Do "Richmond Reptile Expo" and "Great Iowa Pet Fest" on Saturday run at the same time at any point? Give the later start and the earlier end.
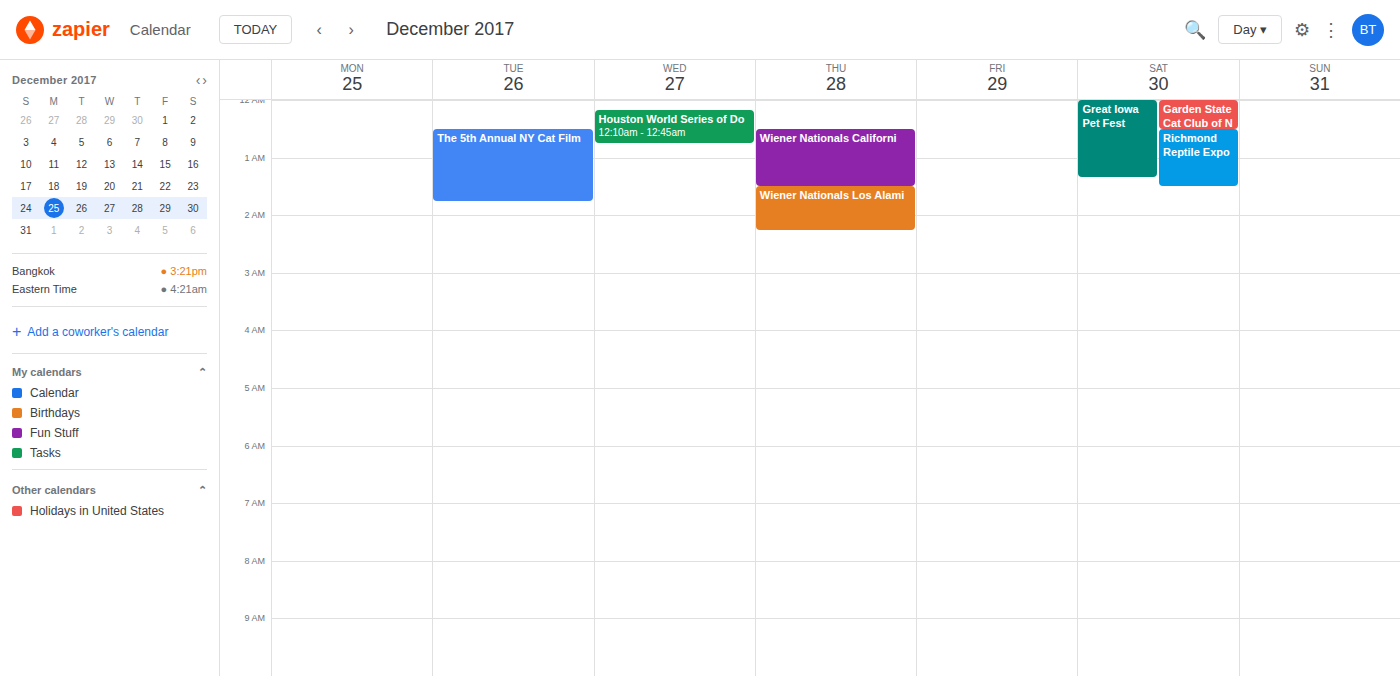
"Richmond Reptile Expo" starts at 12:30 AM, before "Great Iowa Pet Fest" ends at 1:20 AM -- they overlap.